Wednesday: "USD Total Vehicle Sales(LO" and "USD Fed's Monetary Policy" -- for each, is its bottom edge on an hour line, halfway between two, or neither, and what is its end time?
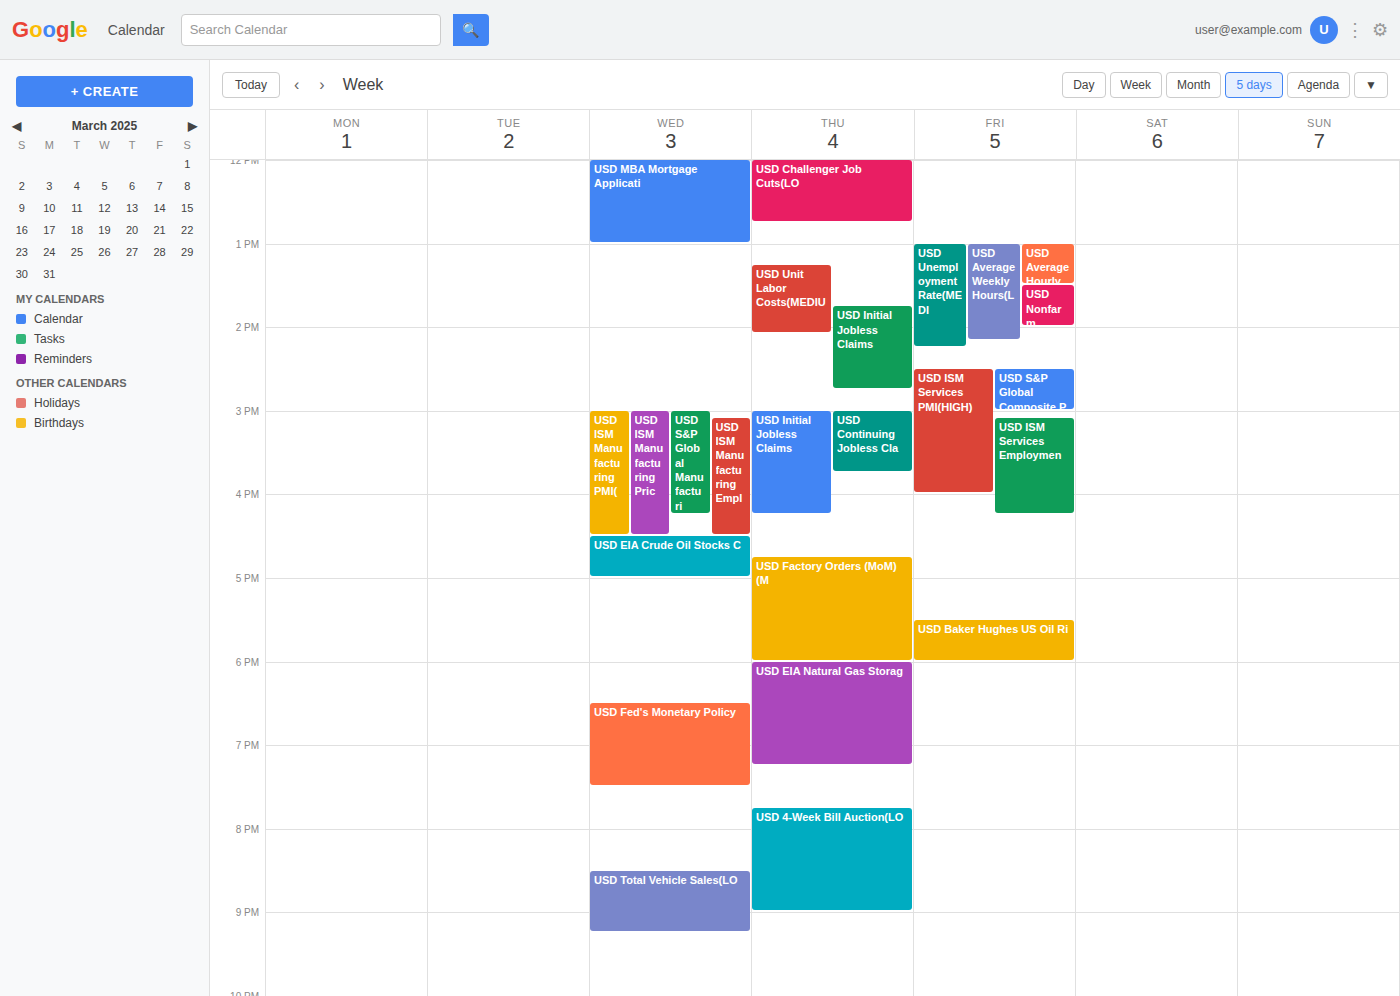
"USD Total Vehicle Sales(LO": 9:15 PM, neither: a quarter of the way from the 9 PM line to the 10 PM line. "USD Fed's Monetary Policy": 7:30 PM, halfway between the 7 PM and 8 PM lines.